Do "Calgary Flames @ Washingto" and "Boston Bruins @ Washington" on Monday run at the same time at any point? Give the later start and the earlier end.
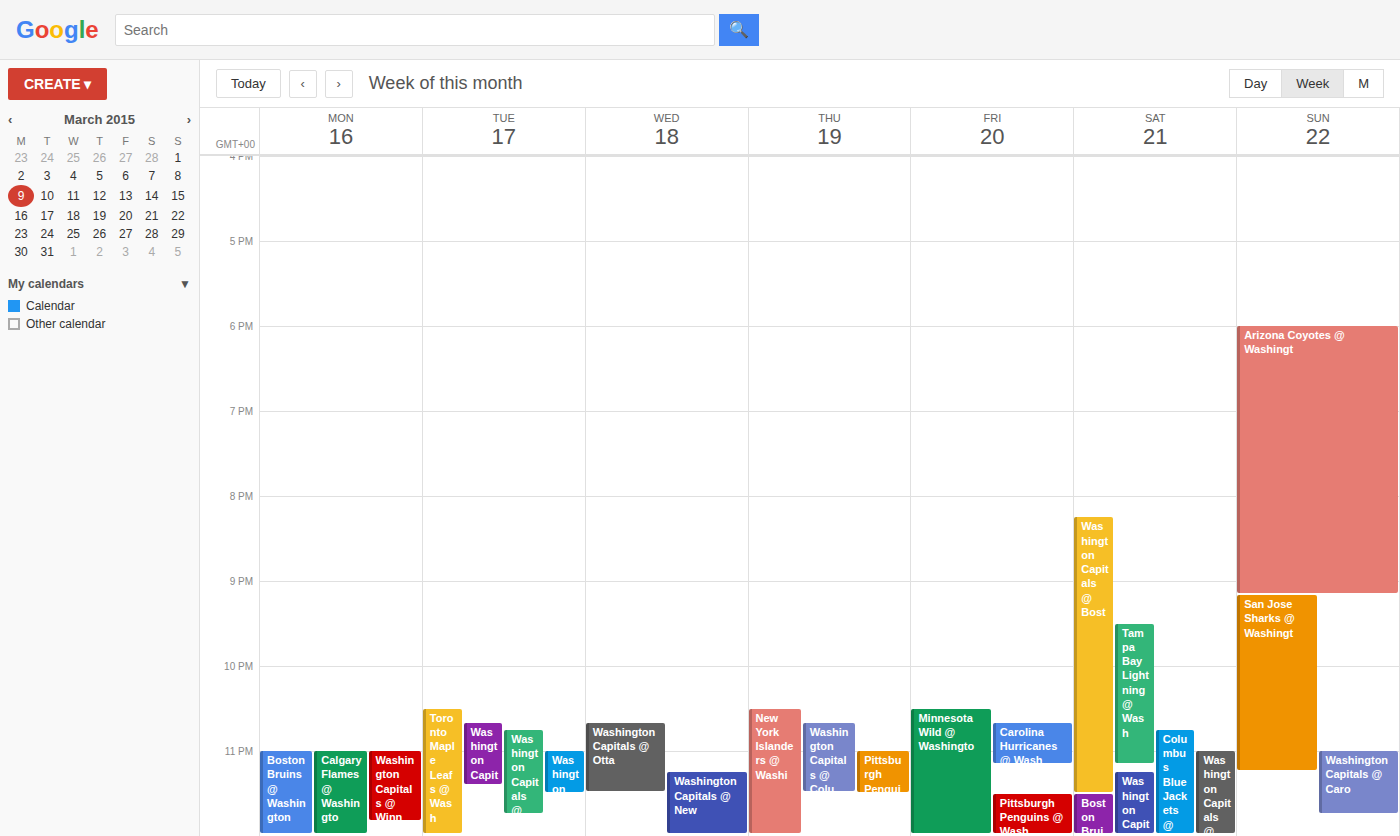
"Boston Bruins @ Washington" runs 11:00 PM to 12:00 AM, inside "Calgary Flames @ Washingto" -- they overlap.